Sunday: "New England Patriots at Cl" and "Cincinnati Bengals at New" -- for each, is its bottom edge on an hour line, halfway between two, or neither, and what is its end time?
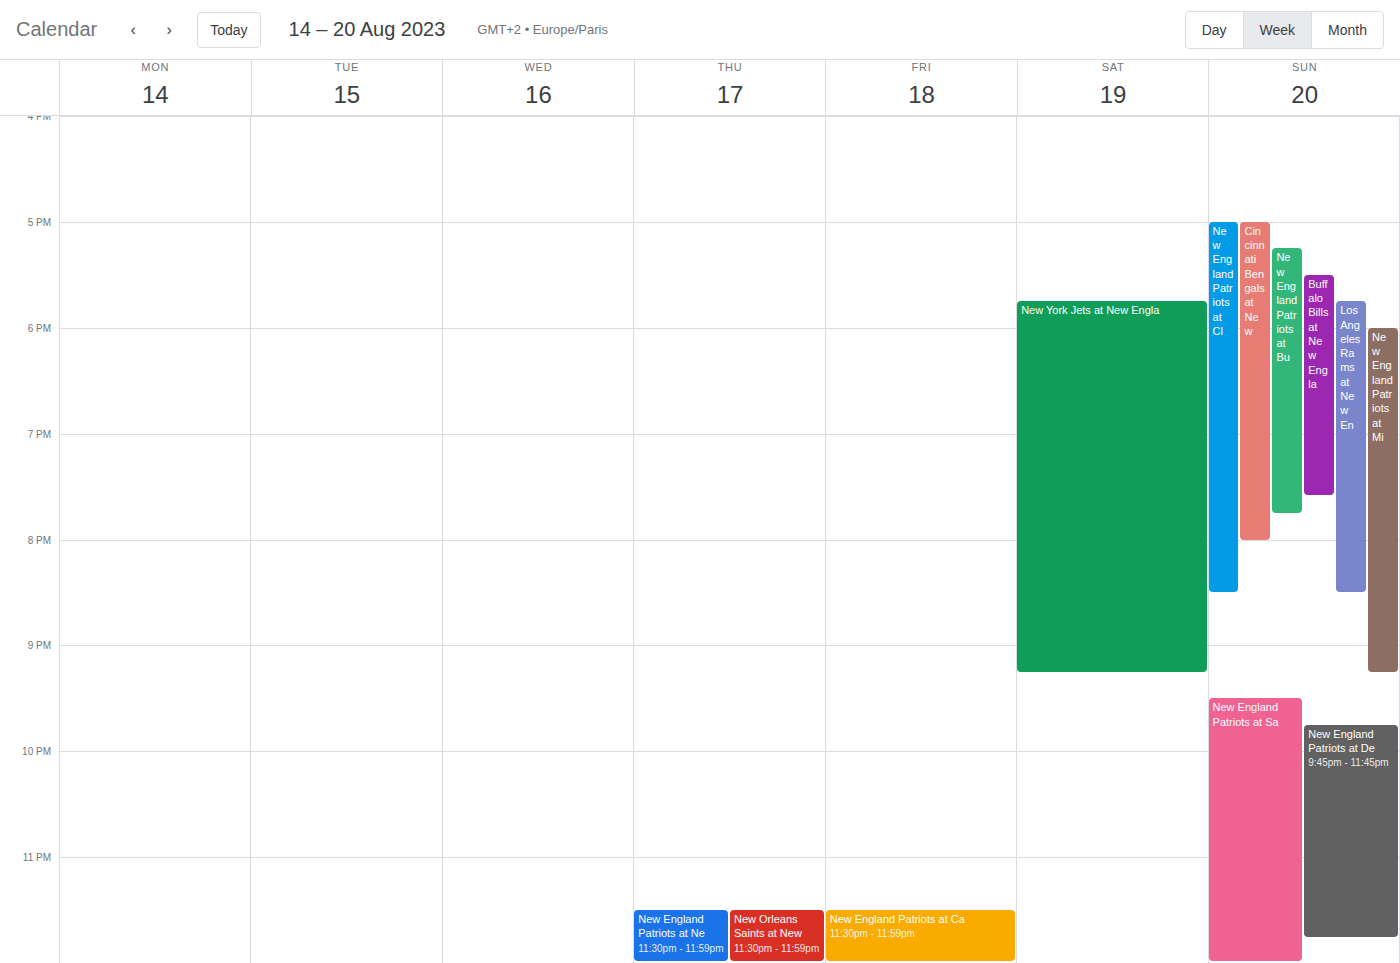
"New England Patriots at Cl": 8:30 PM, halfway between the 8 PM and 9 PM lines. "Cincinnati Bengals at New": 8:00 PM, exactly on the 8 PM line.